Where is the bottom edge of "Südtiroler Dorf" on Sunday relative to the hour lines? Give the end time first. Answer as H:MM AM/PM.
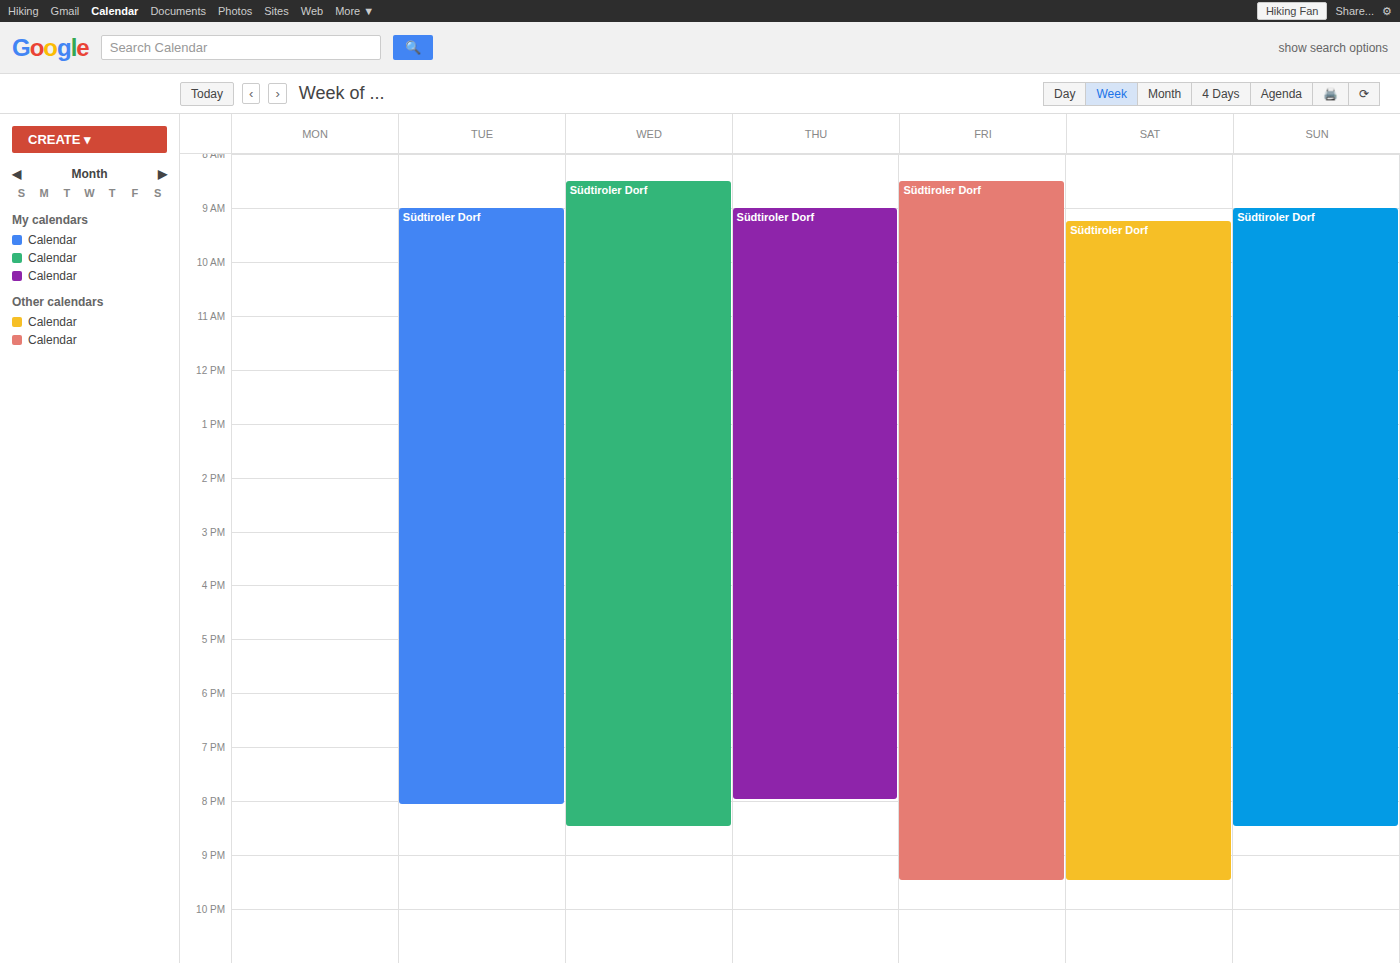
8:30 PM -- halfway between the 8 PM and 9 PM lines.